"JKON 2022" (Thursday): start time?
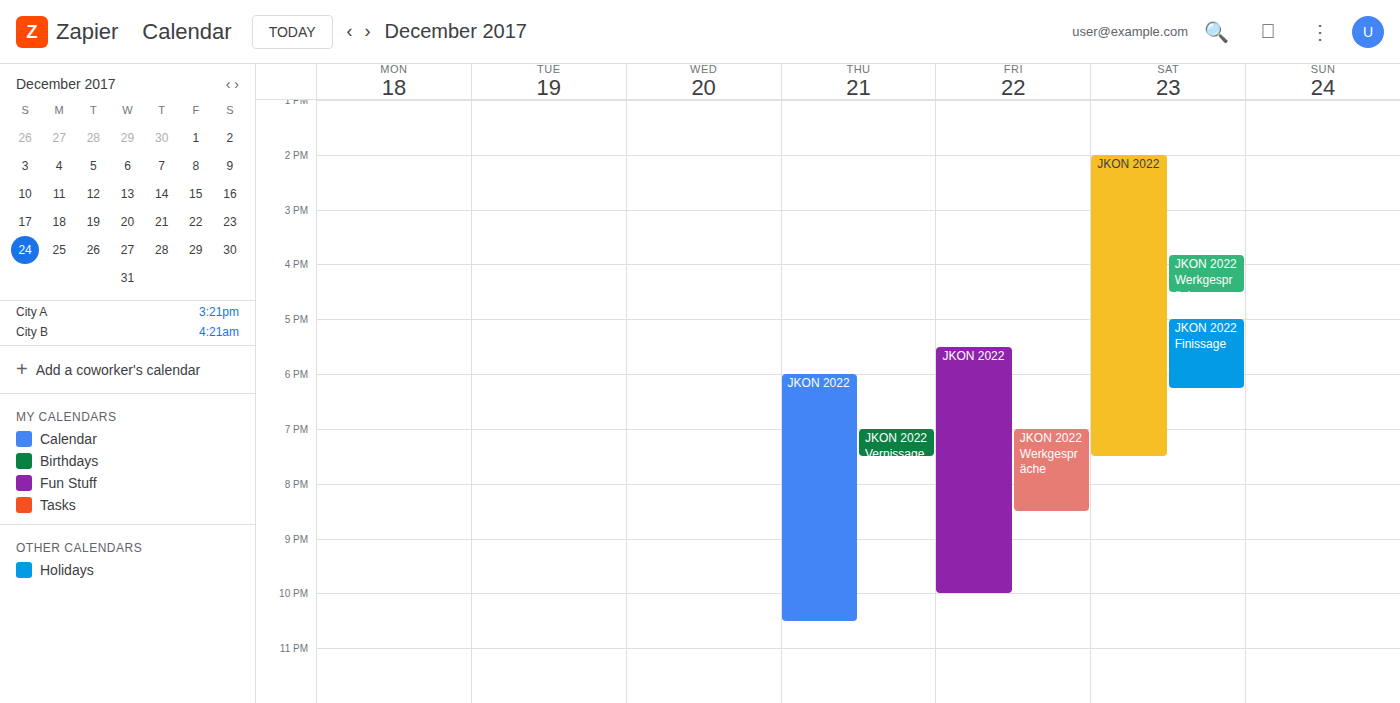
6:00 PM